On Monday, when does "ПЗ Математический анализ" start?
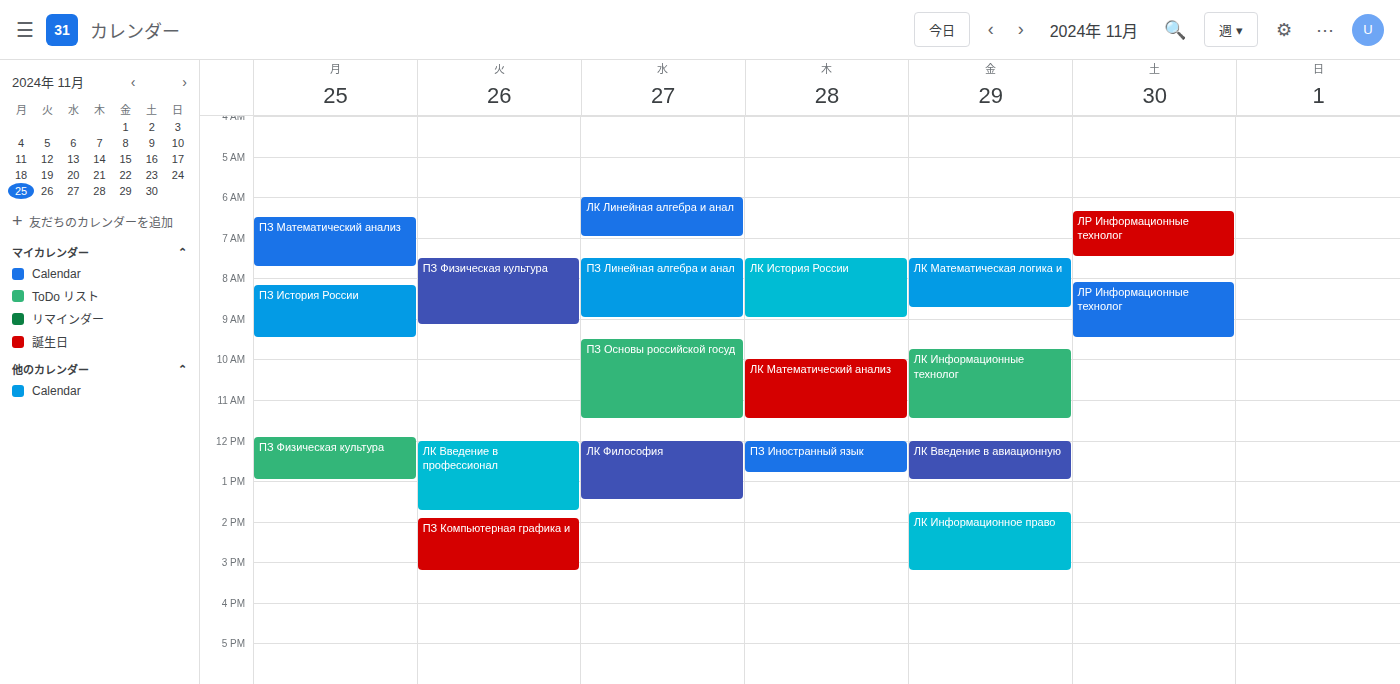
06:30